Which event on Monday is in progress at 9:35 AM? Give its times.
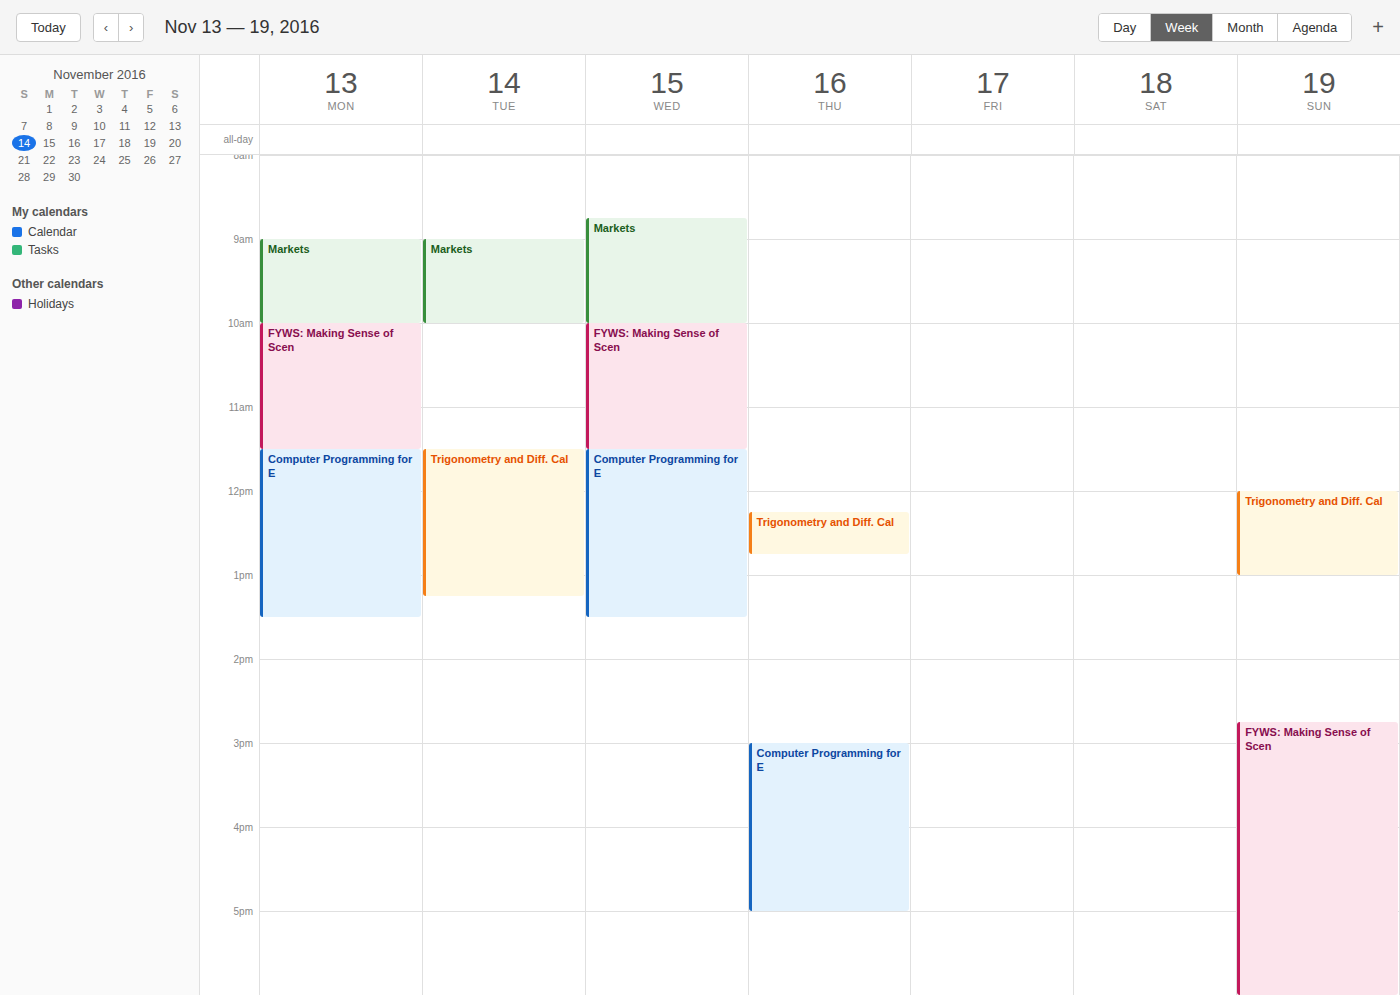
"Markets", 9:00 AM to 10:00 AM